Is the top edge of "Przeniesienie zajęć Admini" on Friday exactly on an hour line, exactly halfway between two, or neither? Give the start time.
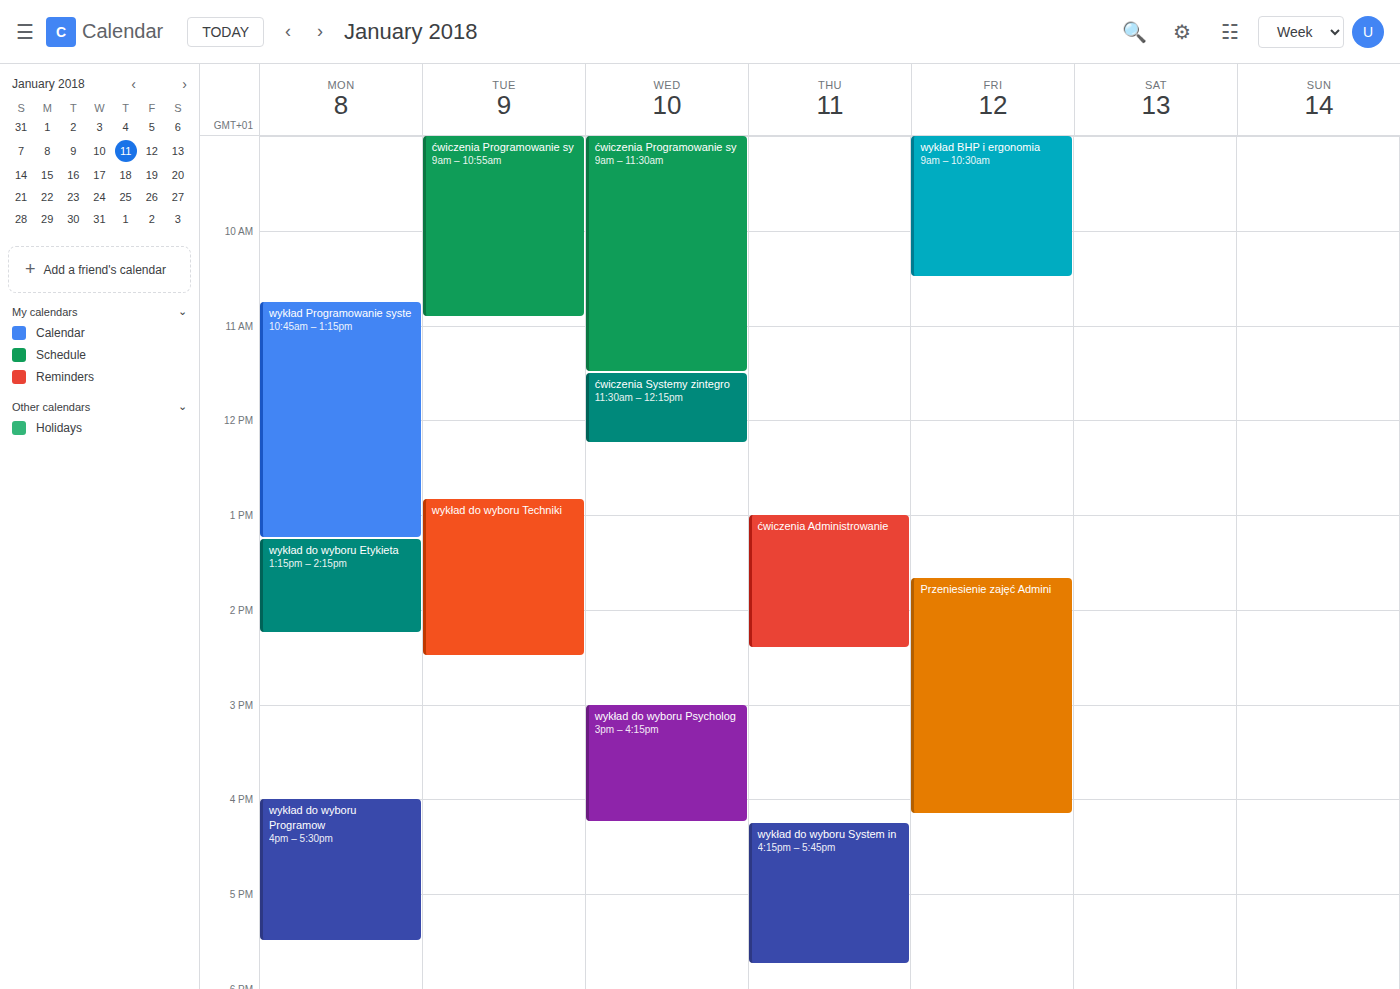
1:40 PM -- neither: 40 minutes below the 1 PM line and 20 minutes above the 2 PM line.